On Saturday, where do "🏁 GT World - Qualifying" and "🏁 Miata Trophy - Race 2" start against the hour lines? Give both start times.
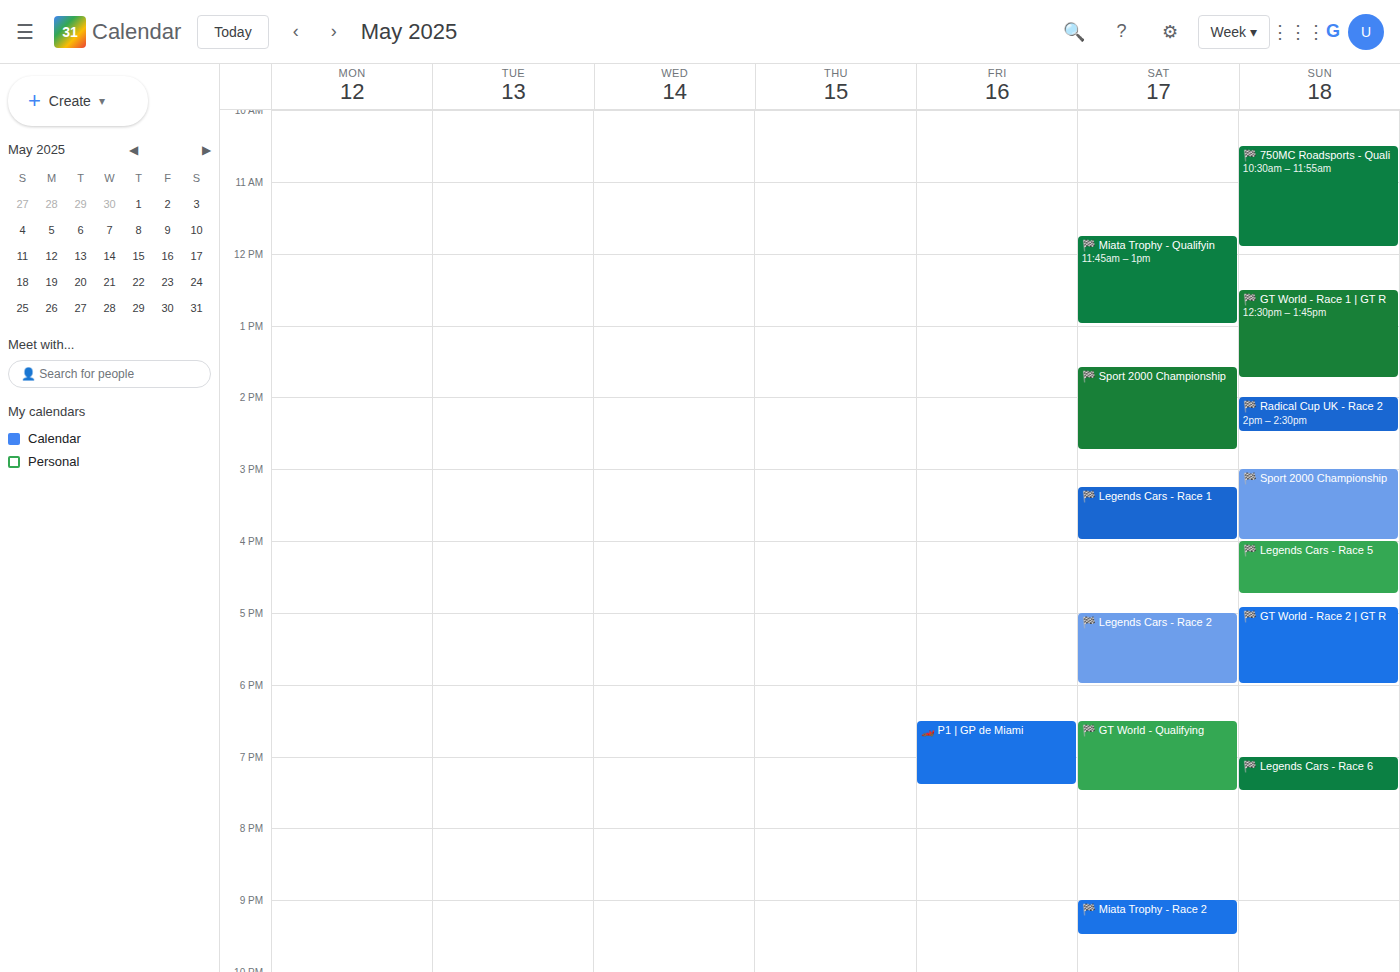
"🏁 GT World - Qualifying": 6:30 PM, halfway between the 6 PM and 7 PM lines. "🏁 Miata Trophy - Race 2": 9:00 PM, exactly on the 9 PM line.